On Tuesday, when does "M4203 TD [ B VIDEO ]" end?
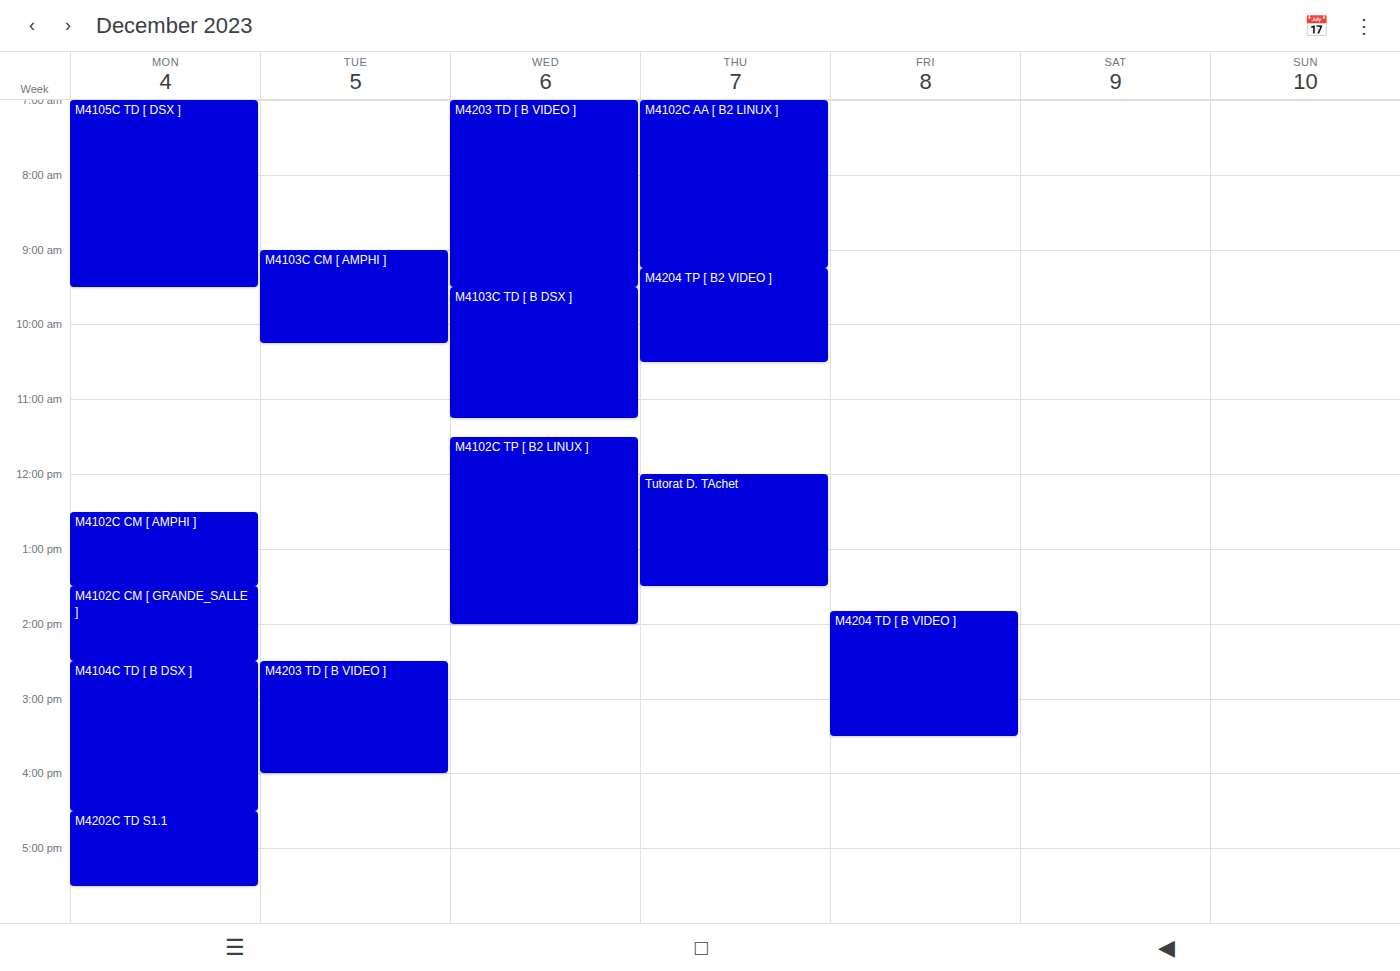
4:00 PM